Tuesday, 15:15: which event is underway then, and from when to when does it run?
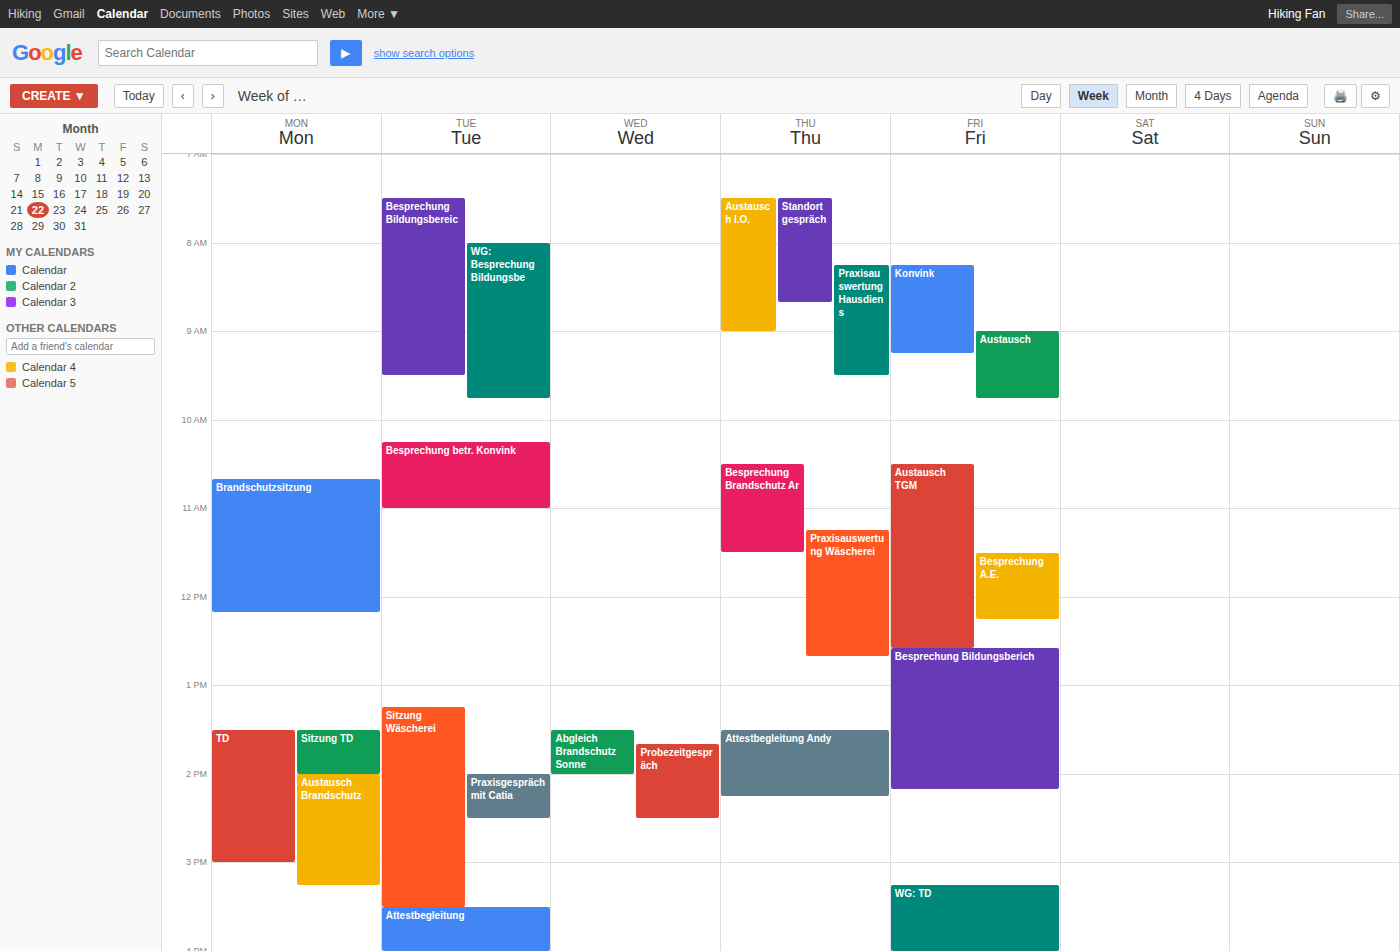
"Sitzung Wäscherei", 13:15 to 15:30